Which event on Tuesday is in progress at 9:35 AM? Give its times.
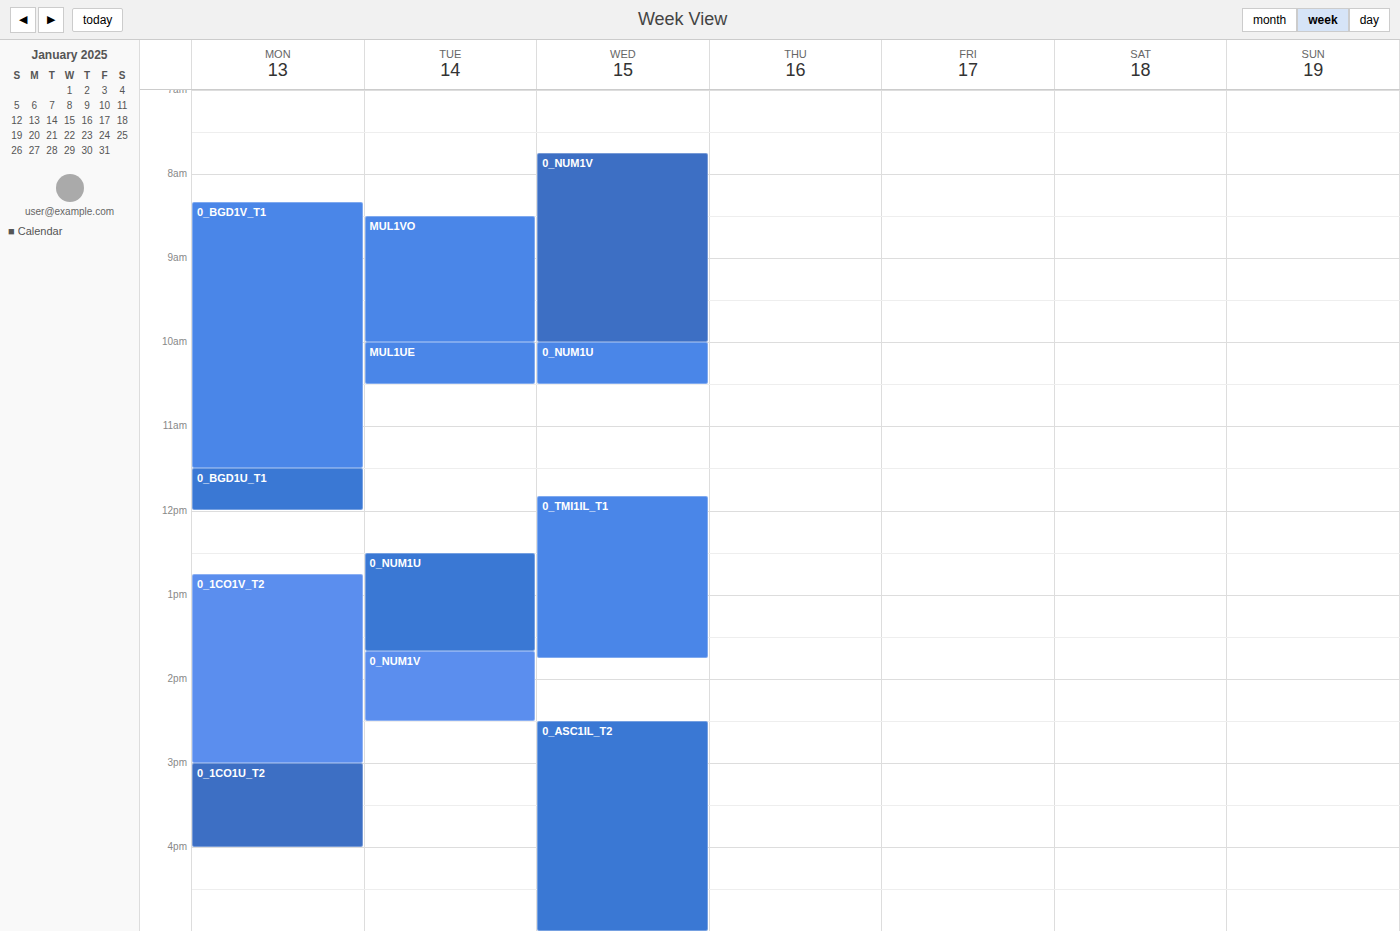
"MUL1VO", 8:30 AM to 10:00 AM